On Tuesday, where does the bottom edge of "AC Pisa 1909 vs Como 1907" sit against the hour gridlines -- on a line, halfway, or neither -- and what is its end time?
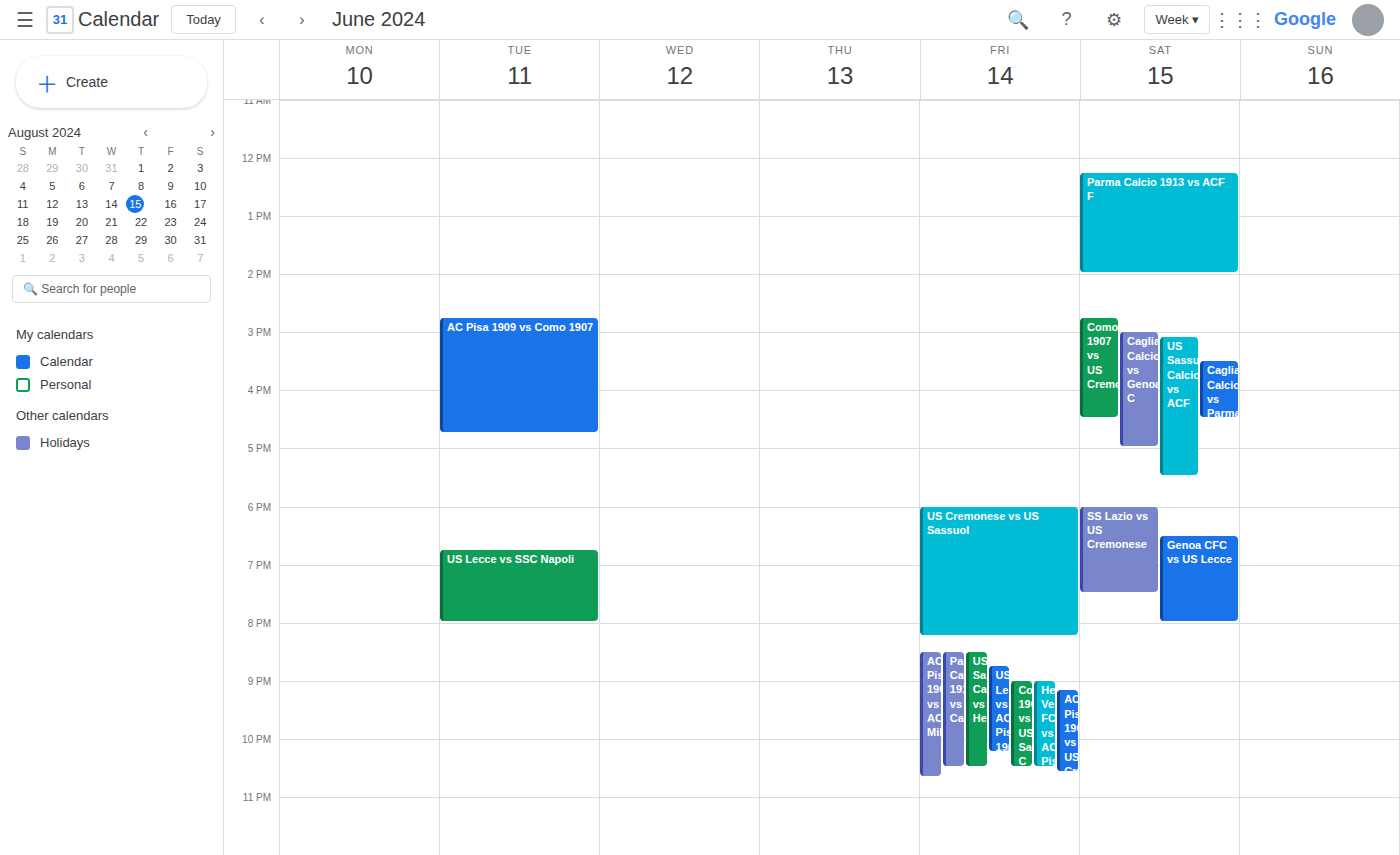
4:45 PM -- neither: three quarters of the way from the 4 PM line to the 5 PM line.